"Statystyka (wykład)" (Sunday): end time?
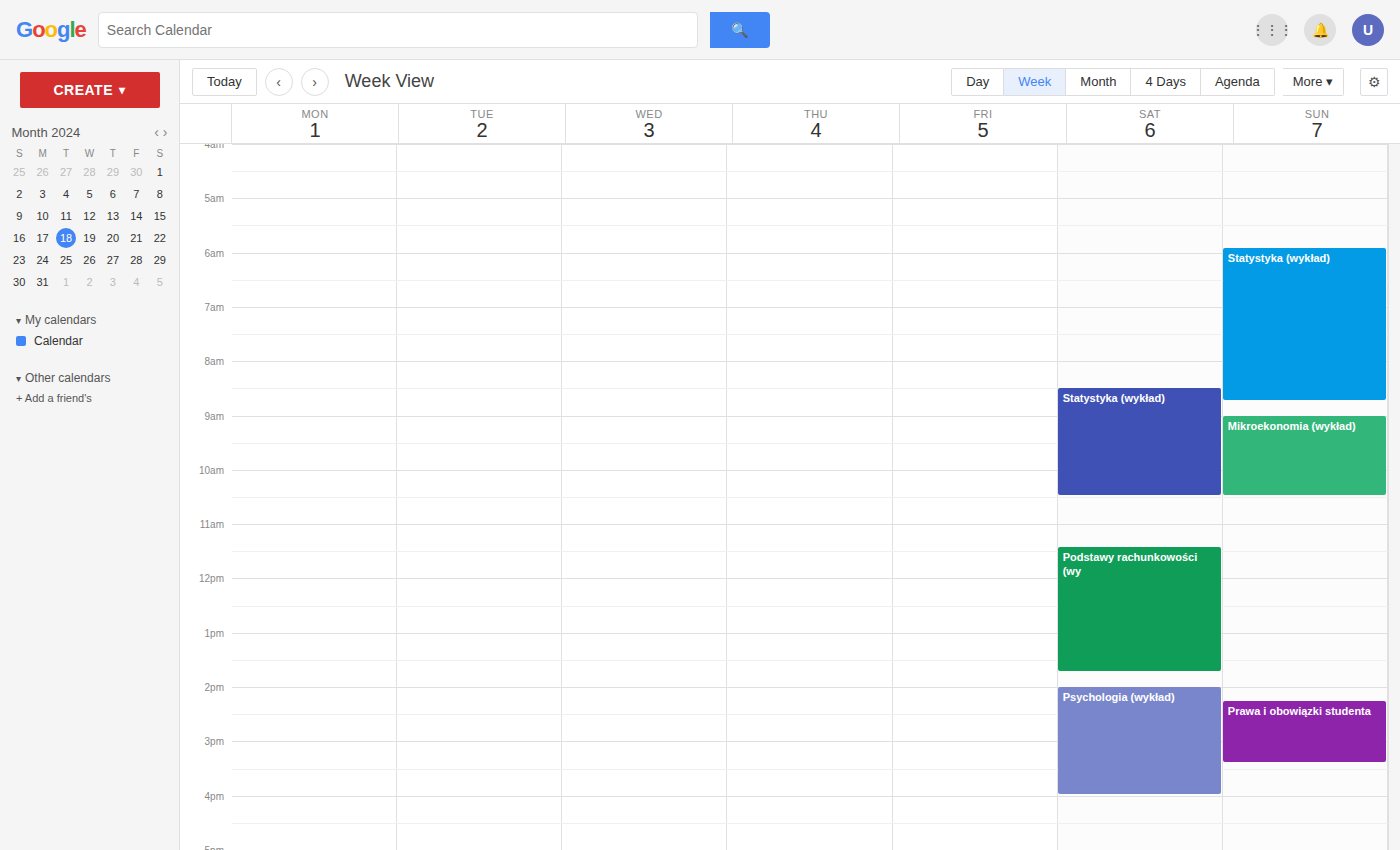
8:45 AM